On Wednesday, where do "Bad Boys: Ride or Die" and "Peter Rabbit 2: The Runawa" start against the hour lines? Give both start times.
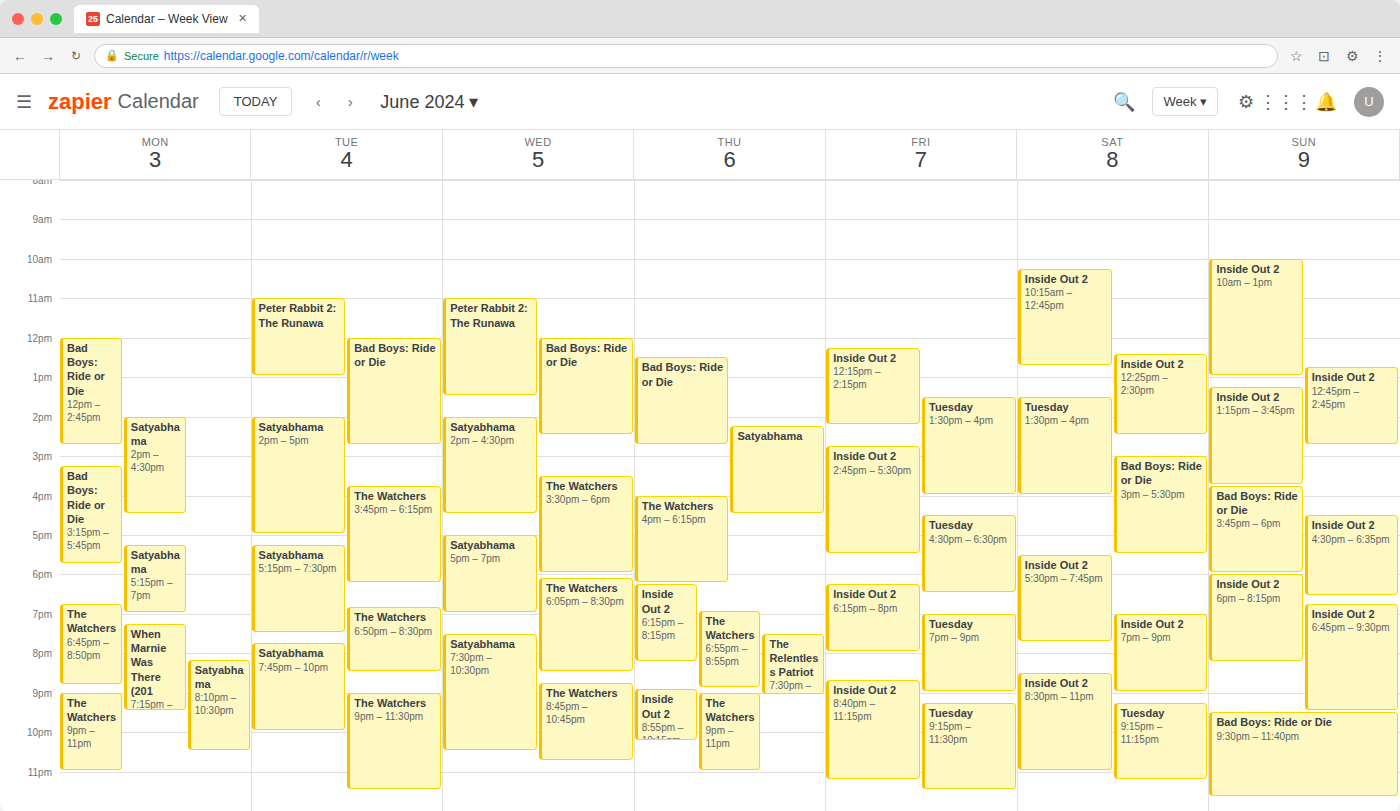
"Bad Boys: Ride or Die": 12:00 PM, exactly on the 12 PM line. "Peter Rabbit 2: The Runawa": 11:00 AM, exactly on the 11 AM line.